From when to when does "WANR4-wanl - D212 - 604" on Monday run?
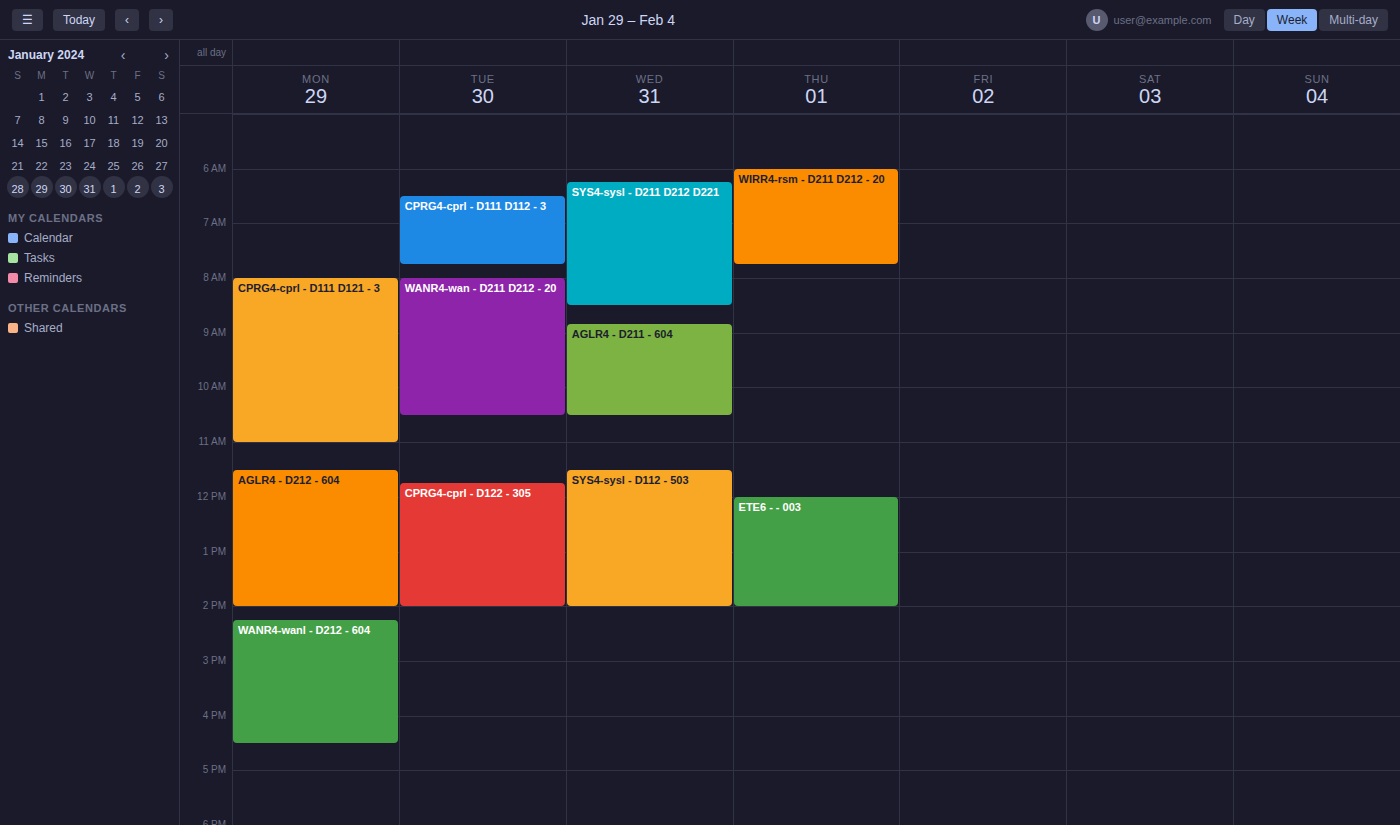
14:15 to 16:30